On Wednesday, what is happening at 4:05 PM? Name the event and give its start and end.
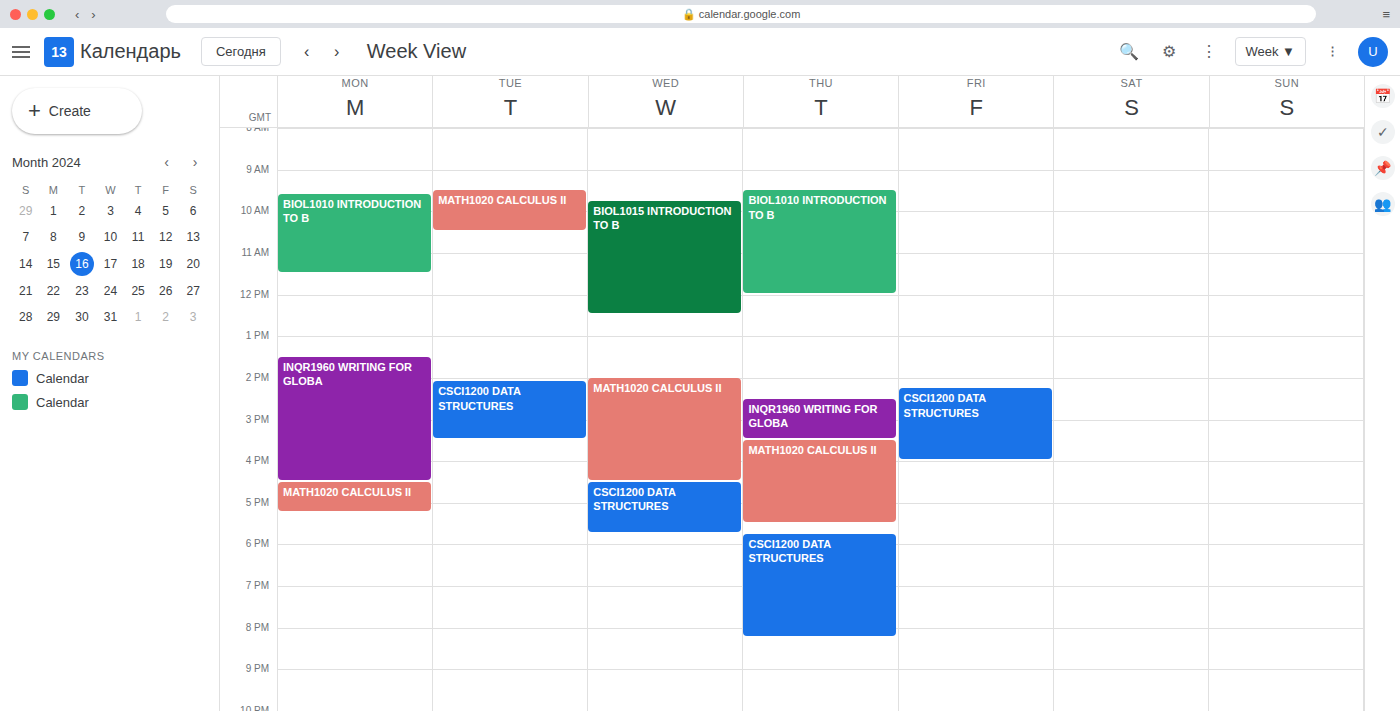
"MATH1020 CALCULUS II", 2:00 PM to 4:30 PM